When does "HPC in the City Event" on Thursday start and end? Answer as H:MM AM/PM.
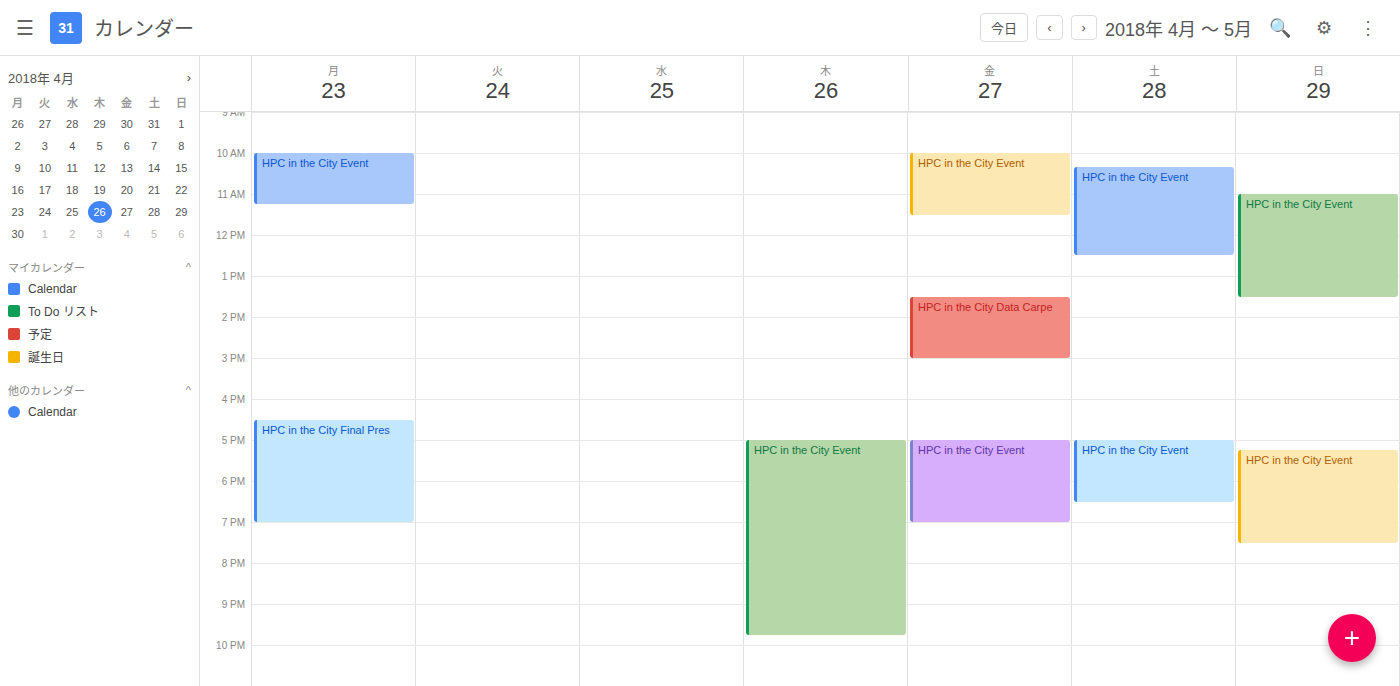
5:00 PM to 9:45 PM